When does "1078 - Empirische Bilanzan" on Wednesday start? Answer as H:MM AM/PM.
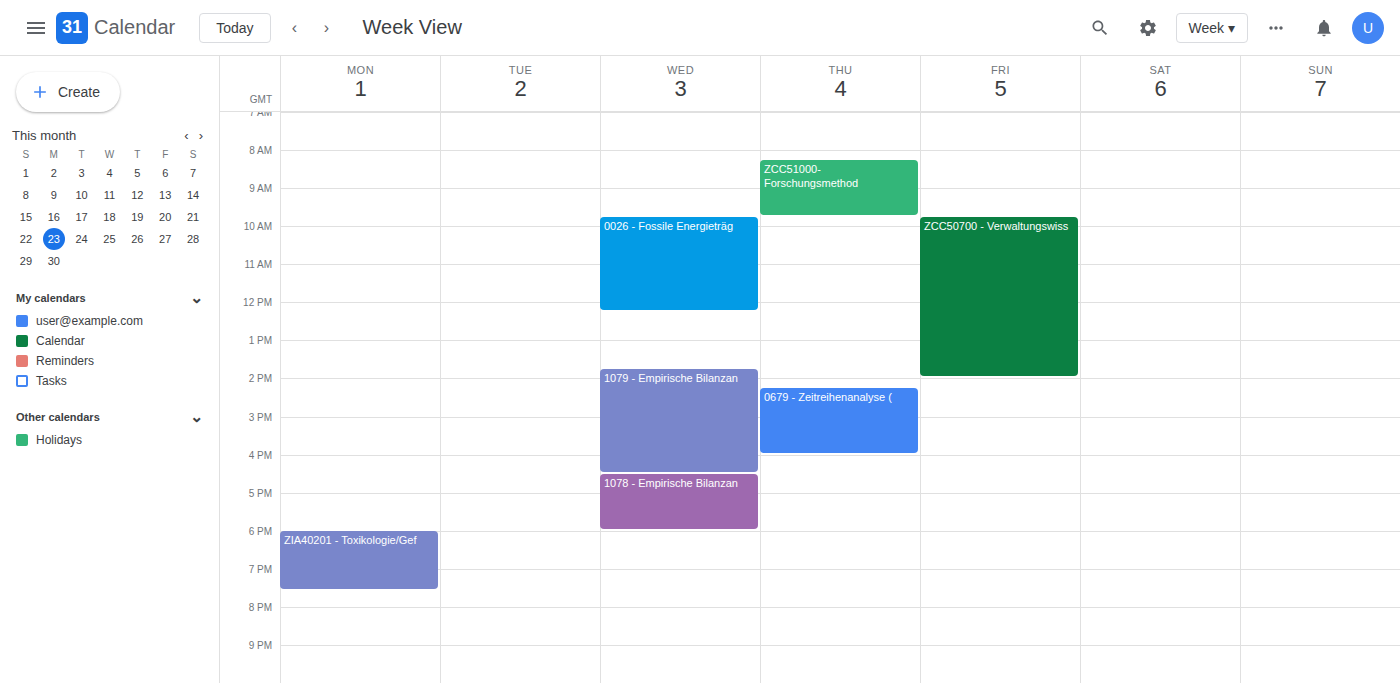
4:30 PM